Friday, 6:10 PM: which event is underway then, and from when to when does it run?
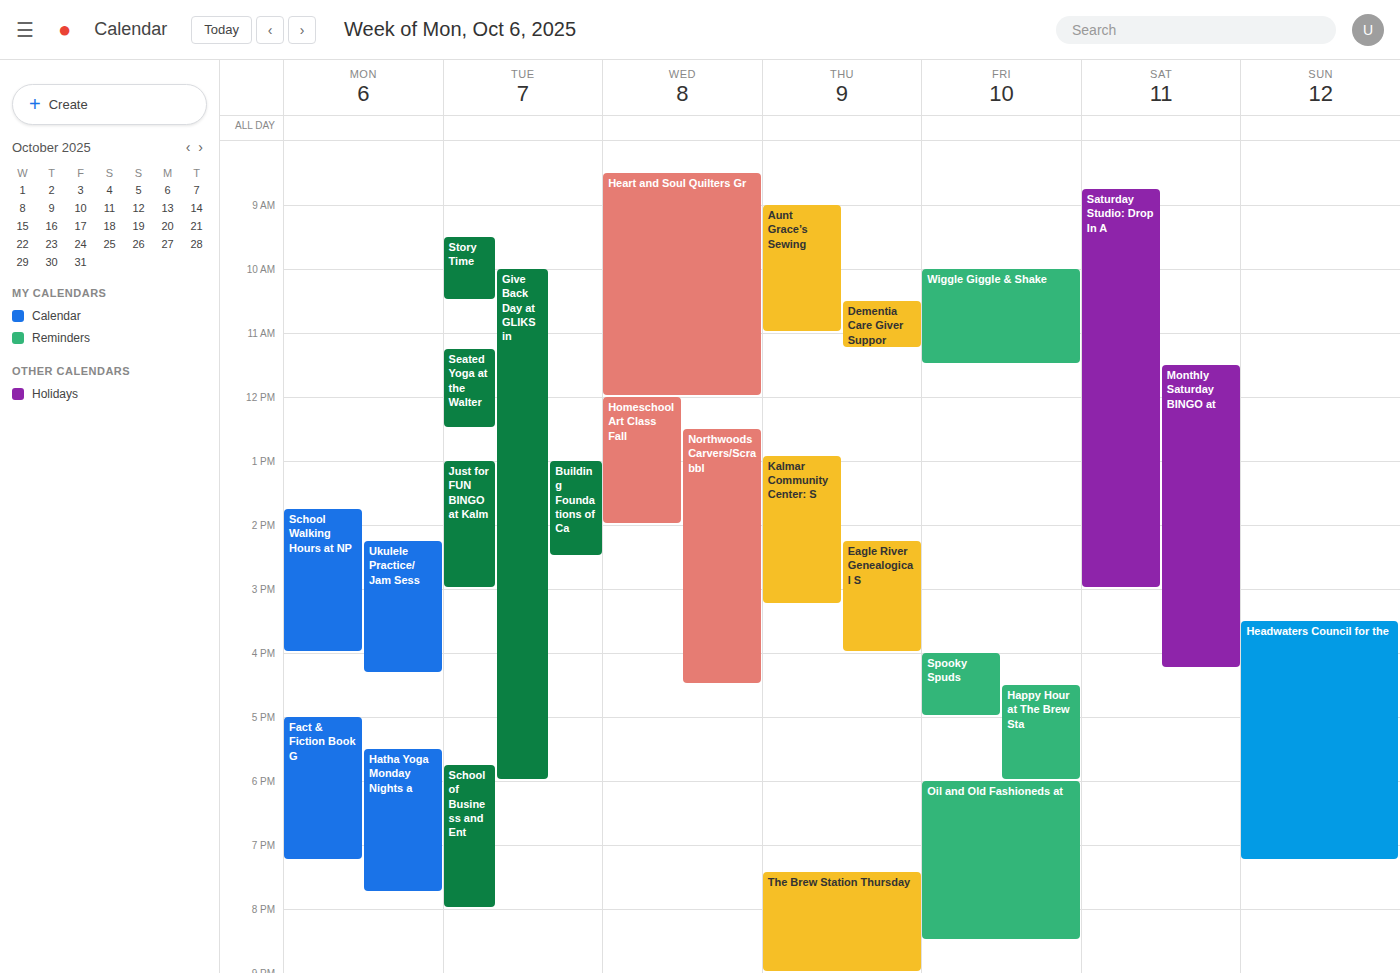
"Oil and Old Fashioneds at", 6:00 PM to 8:30 PM